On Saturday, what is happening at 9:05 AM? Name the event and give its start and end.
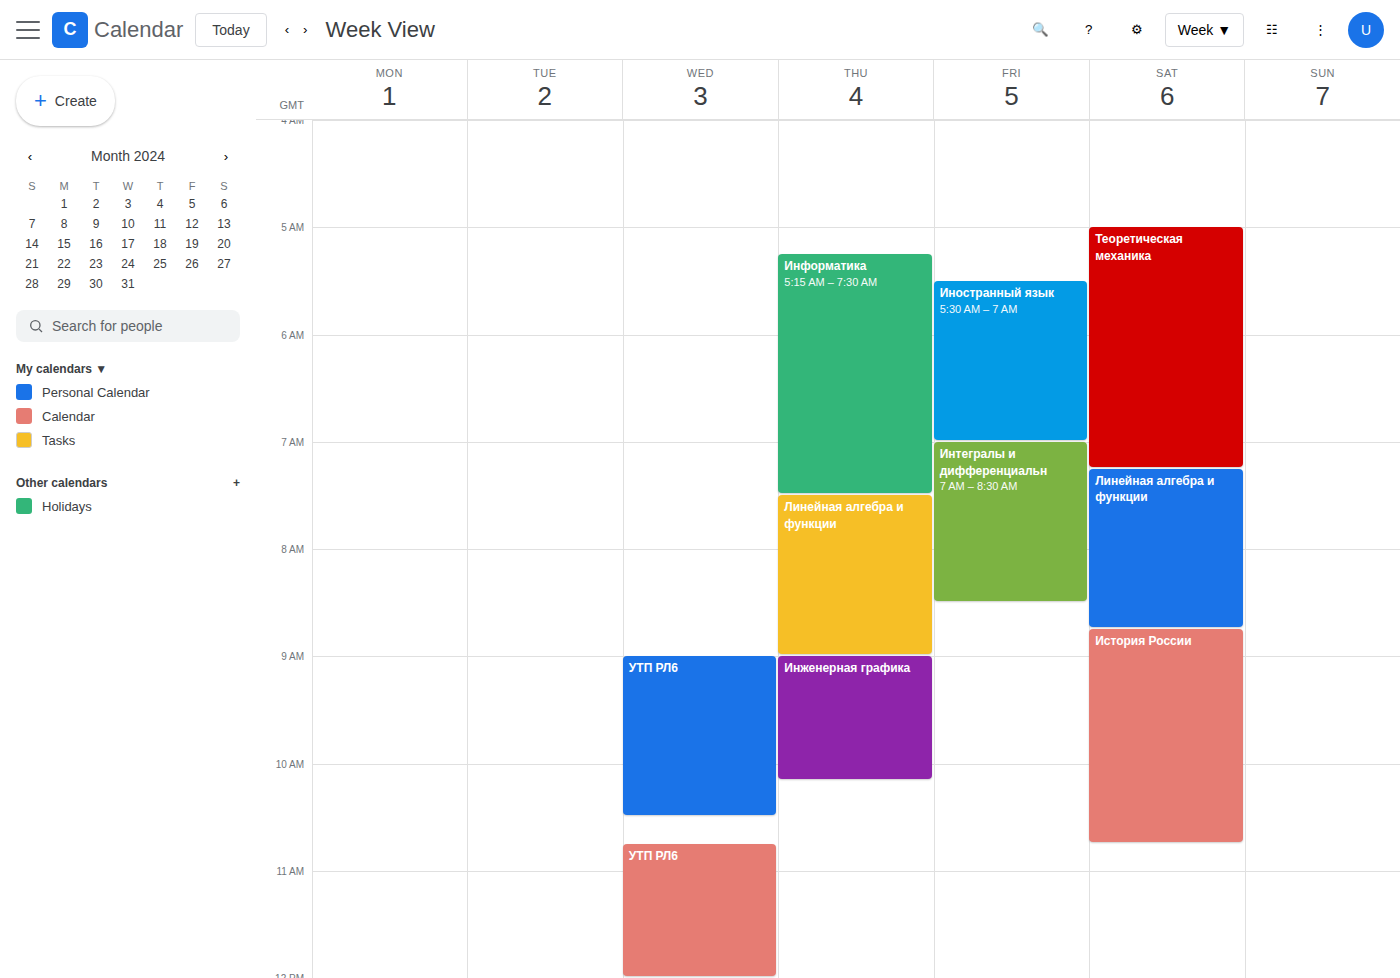
"История России", 8:45 AM to 10:45 AM